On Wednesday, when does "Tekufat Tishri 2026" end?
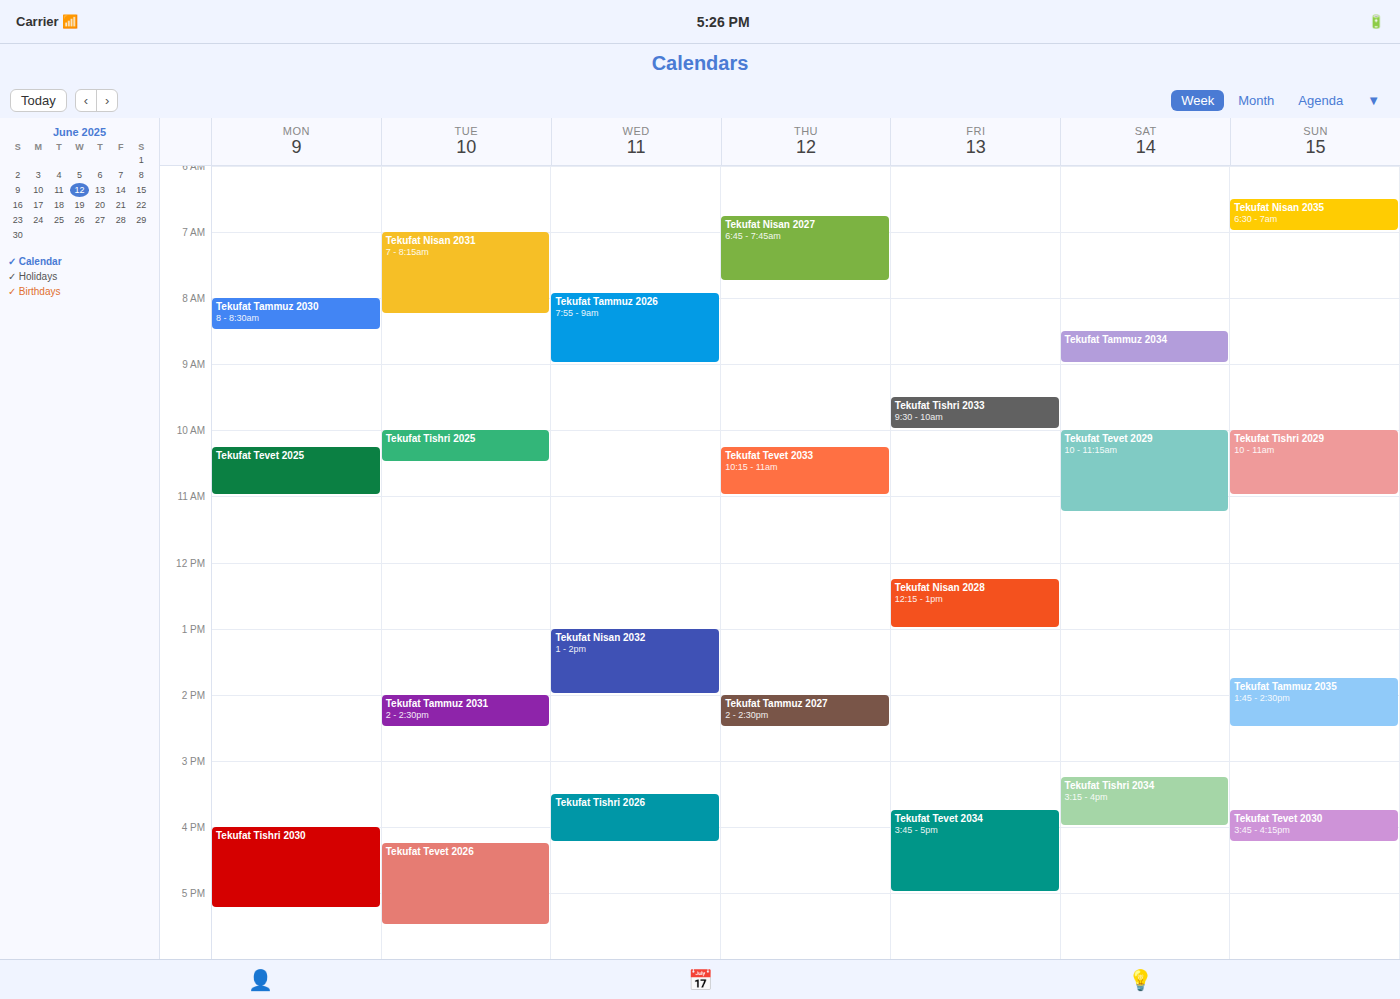
4:15 PM